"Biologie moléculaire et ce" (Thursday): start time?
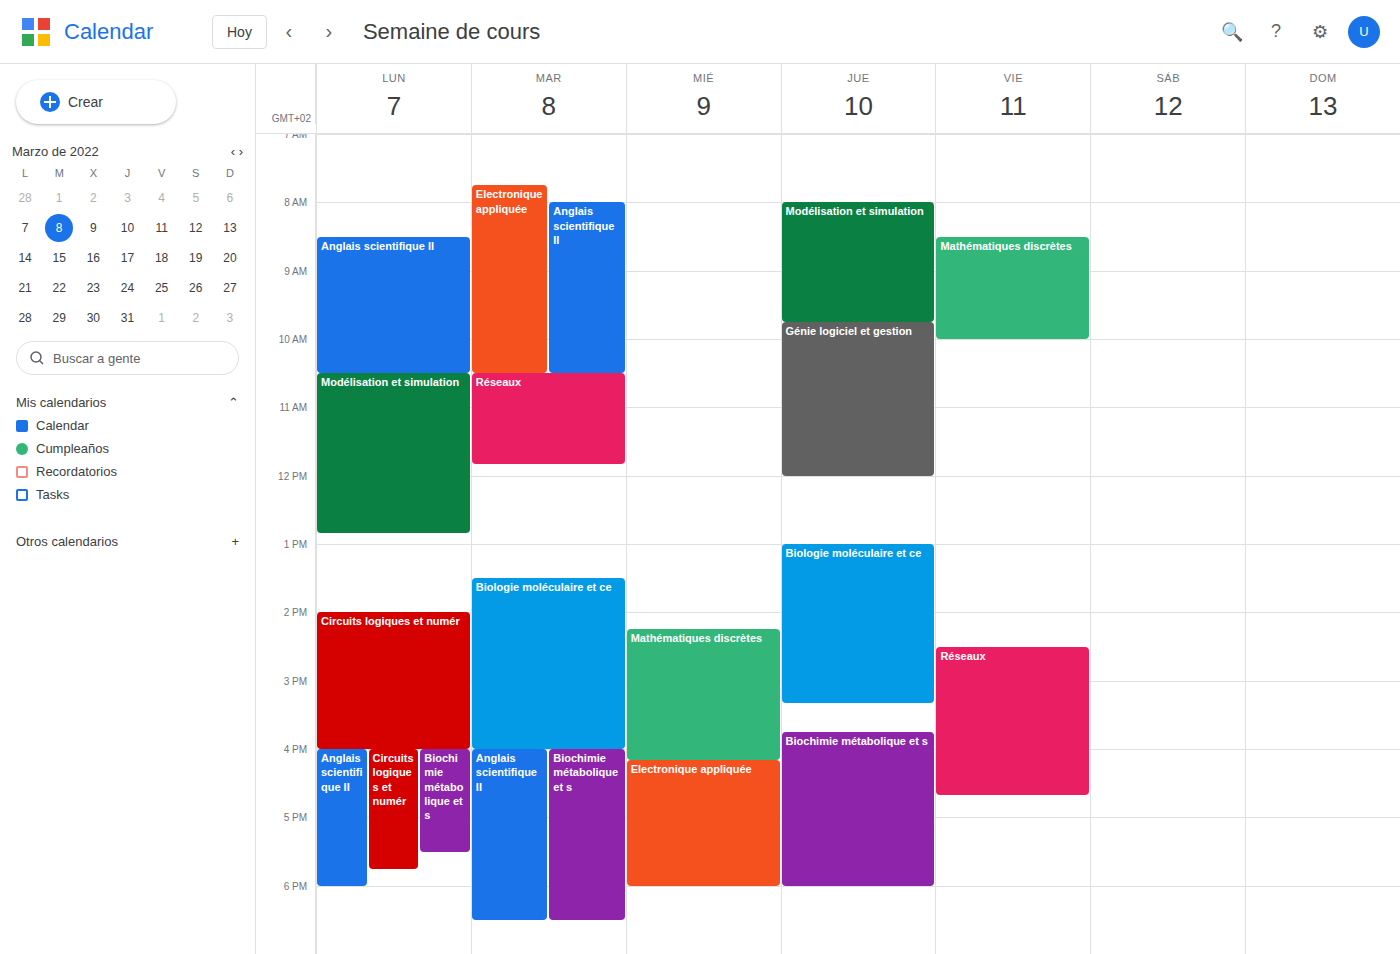
1:00 PM